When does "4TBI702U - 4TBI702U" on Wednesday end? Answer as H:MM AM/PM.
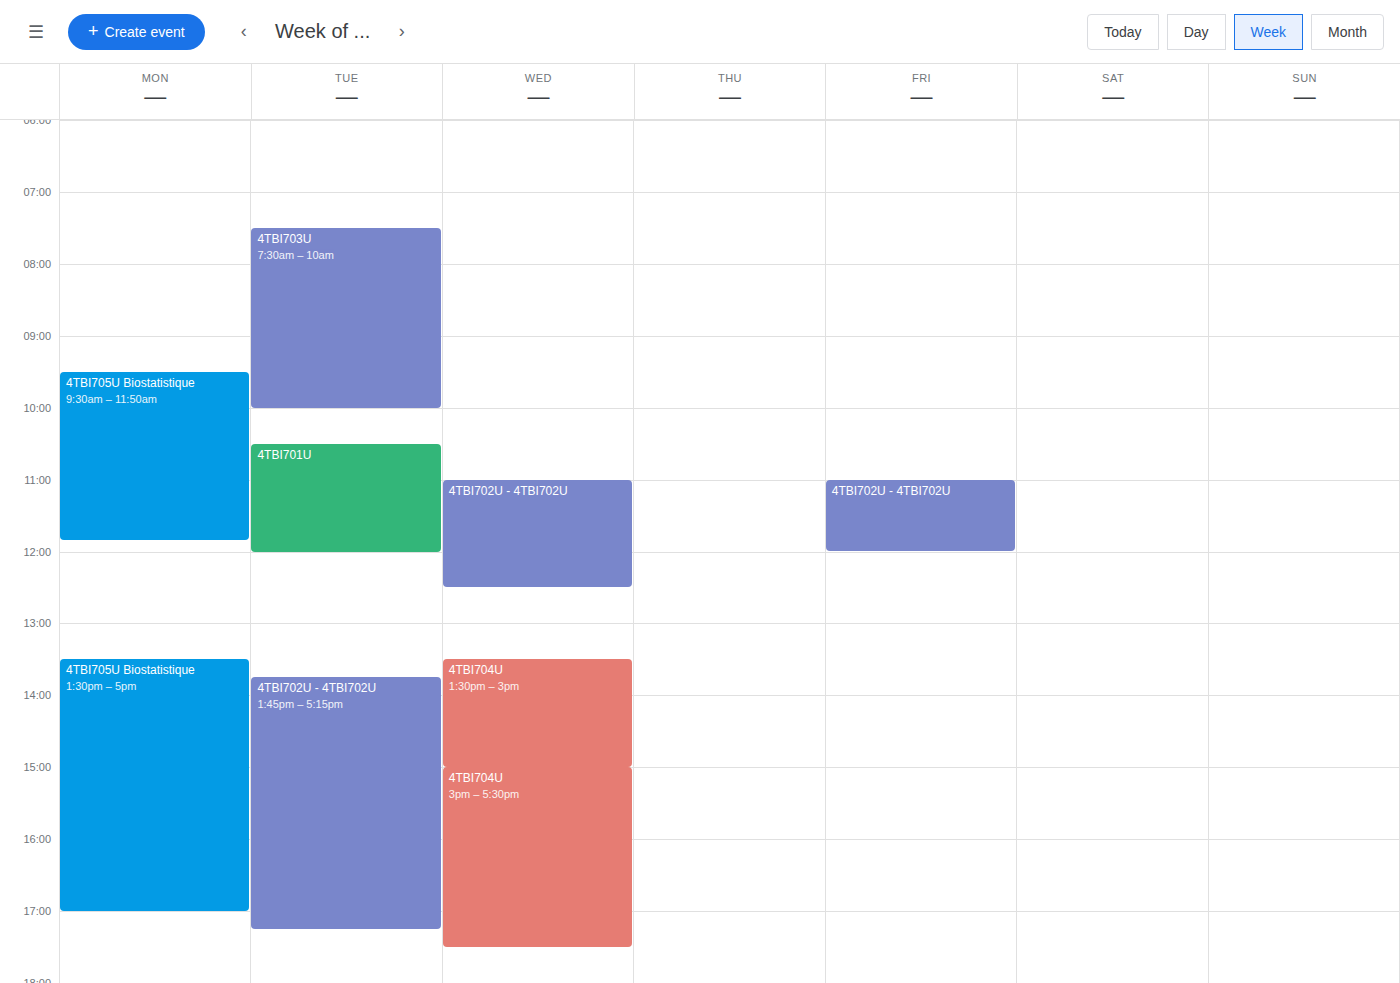
12:30 PM